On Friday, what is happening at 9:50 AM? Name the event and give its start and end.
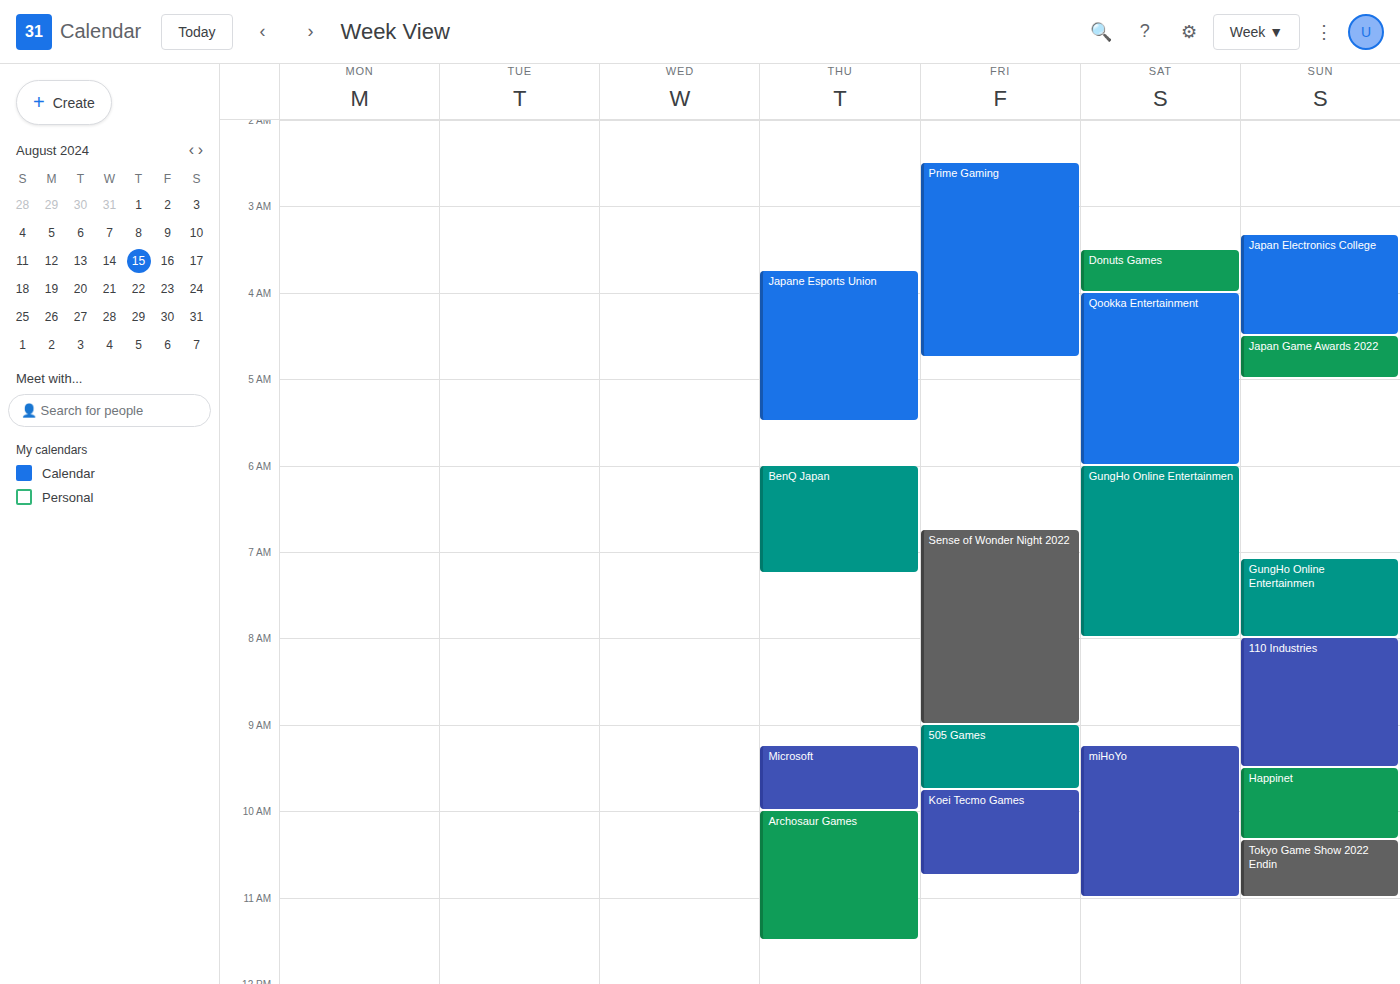
"Koei Tecmo Games", 9:45 AM to 10:45 AM